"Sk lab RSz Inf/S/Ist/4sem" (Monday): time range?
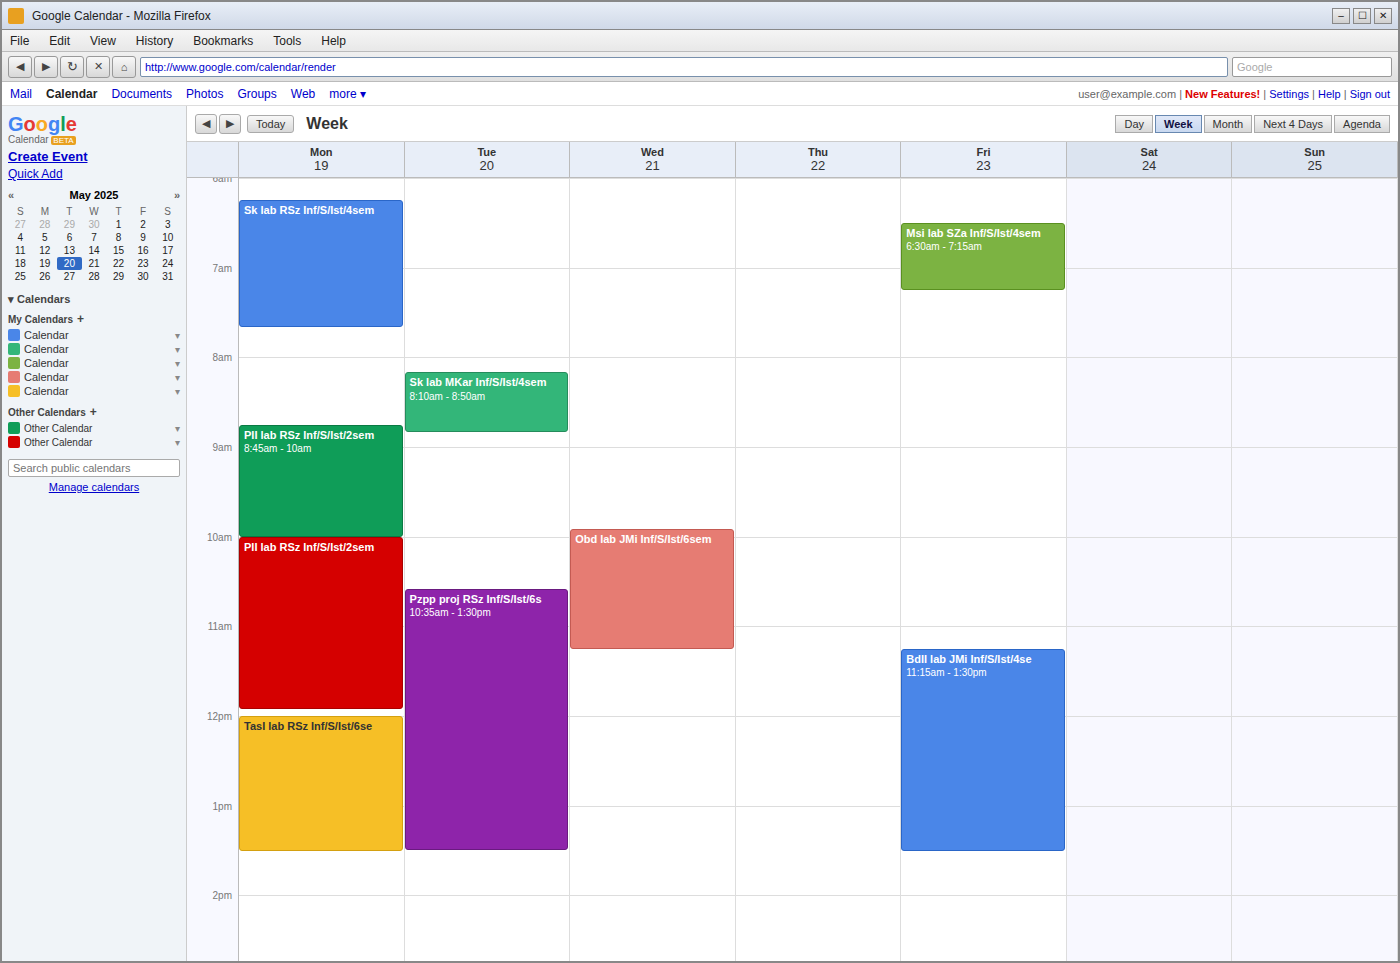
06:15 to 07:40